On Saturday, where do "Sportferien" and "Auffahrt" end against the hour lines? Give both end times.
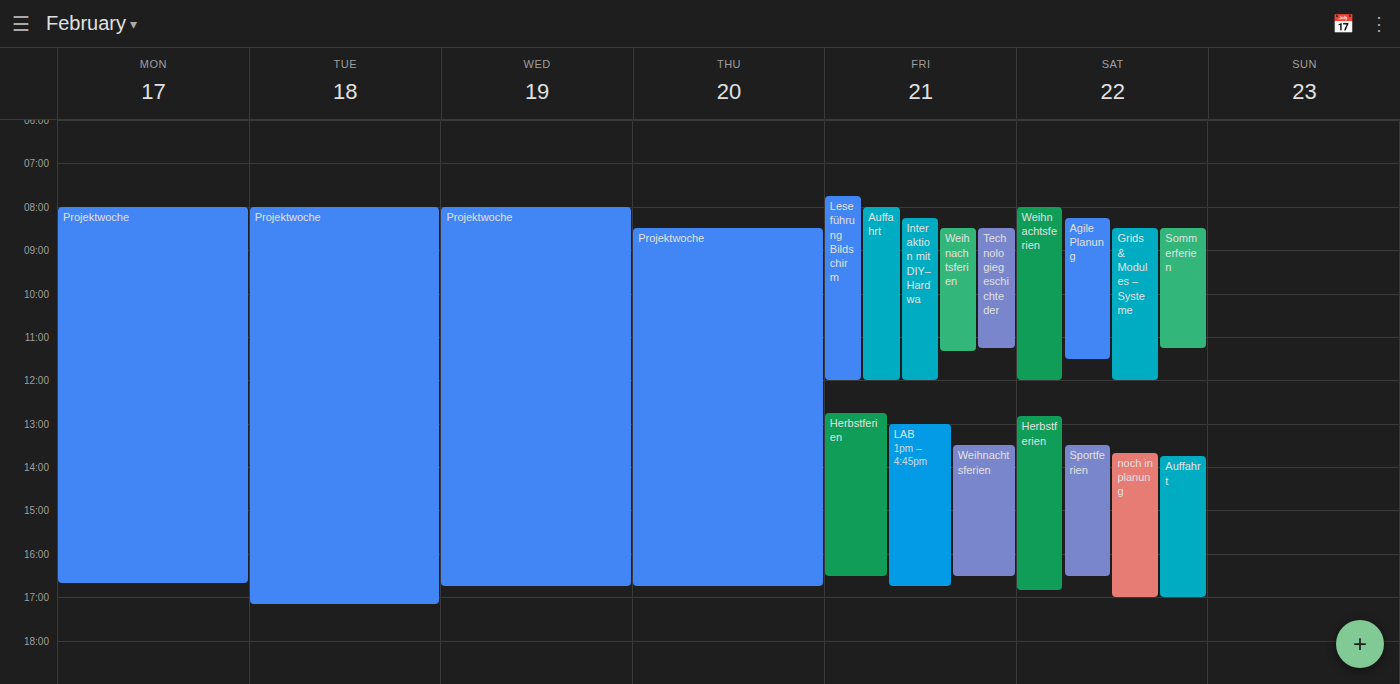
"Sportferien": 4:30 PM, halfway between the 4 PM and 5 PM lines. "Auffahrt": 5:00 PM, exactly on the 5 PM line.